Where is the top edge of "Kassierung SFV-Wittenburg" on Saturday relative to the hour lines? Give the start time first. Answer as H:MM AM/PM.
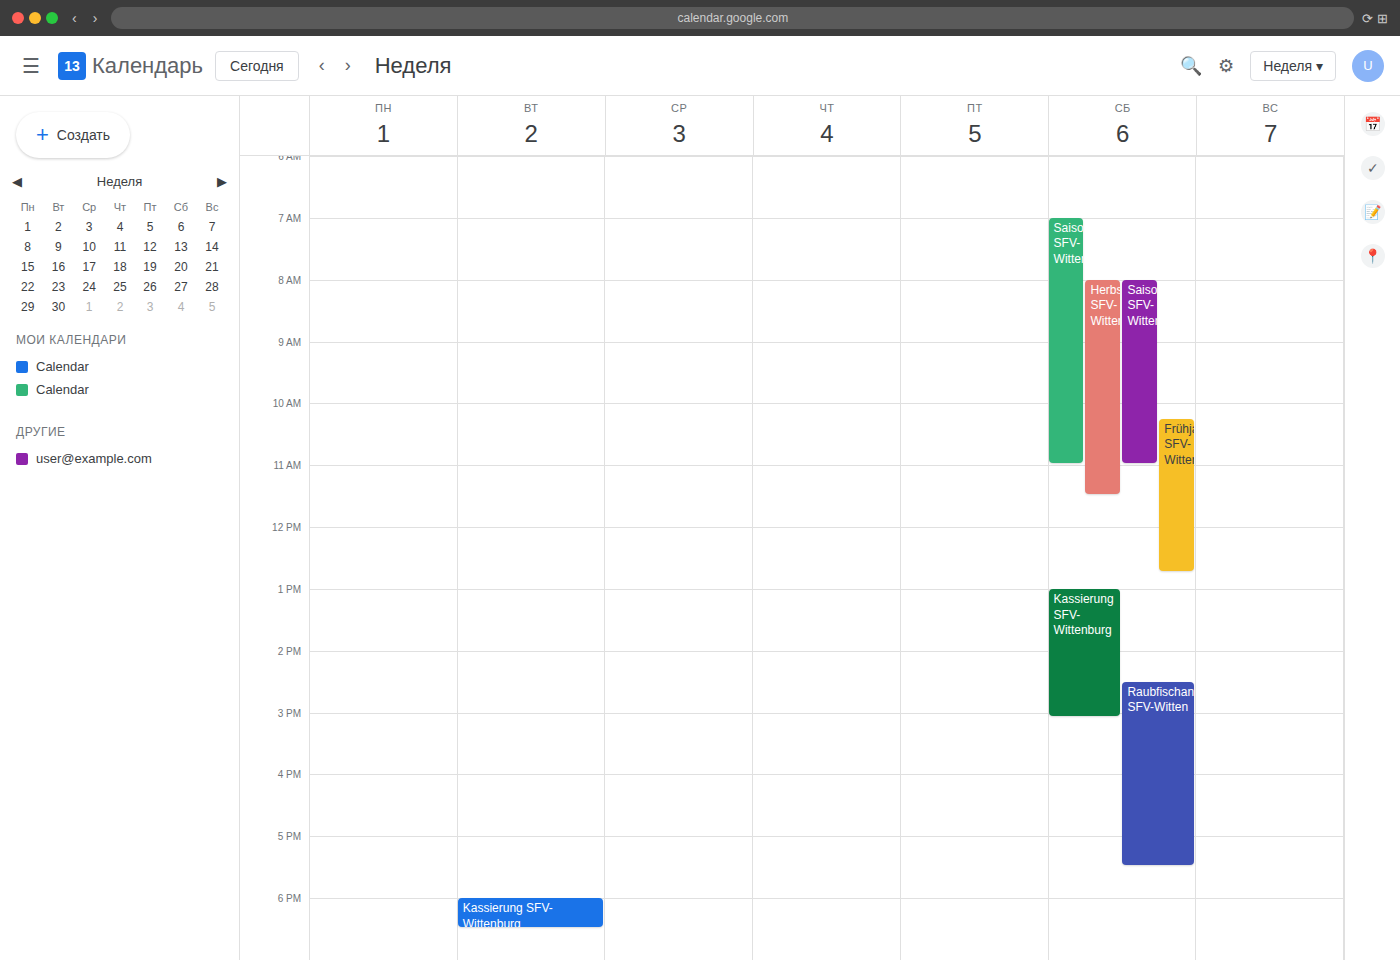
1:00 PM -- exactly on the 1 PM line.